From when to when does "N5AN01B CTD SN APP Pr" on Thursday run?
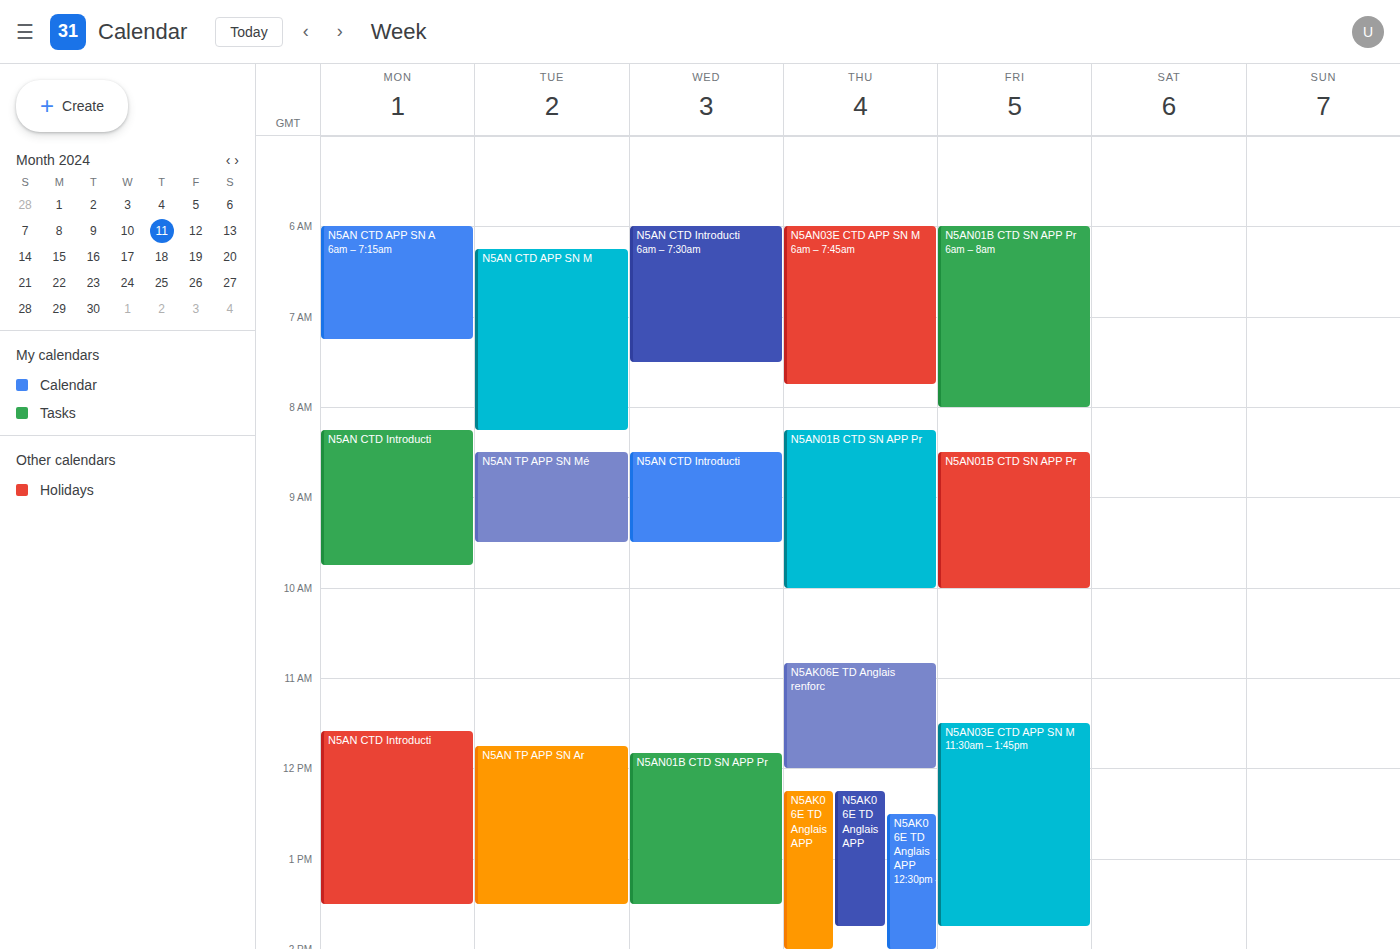
8:15 AM to 10:00 AM